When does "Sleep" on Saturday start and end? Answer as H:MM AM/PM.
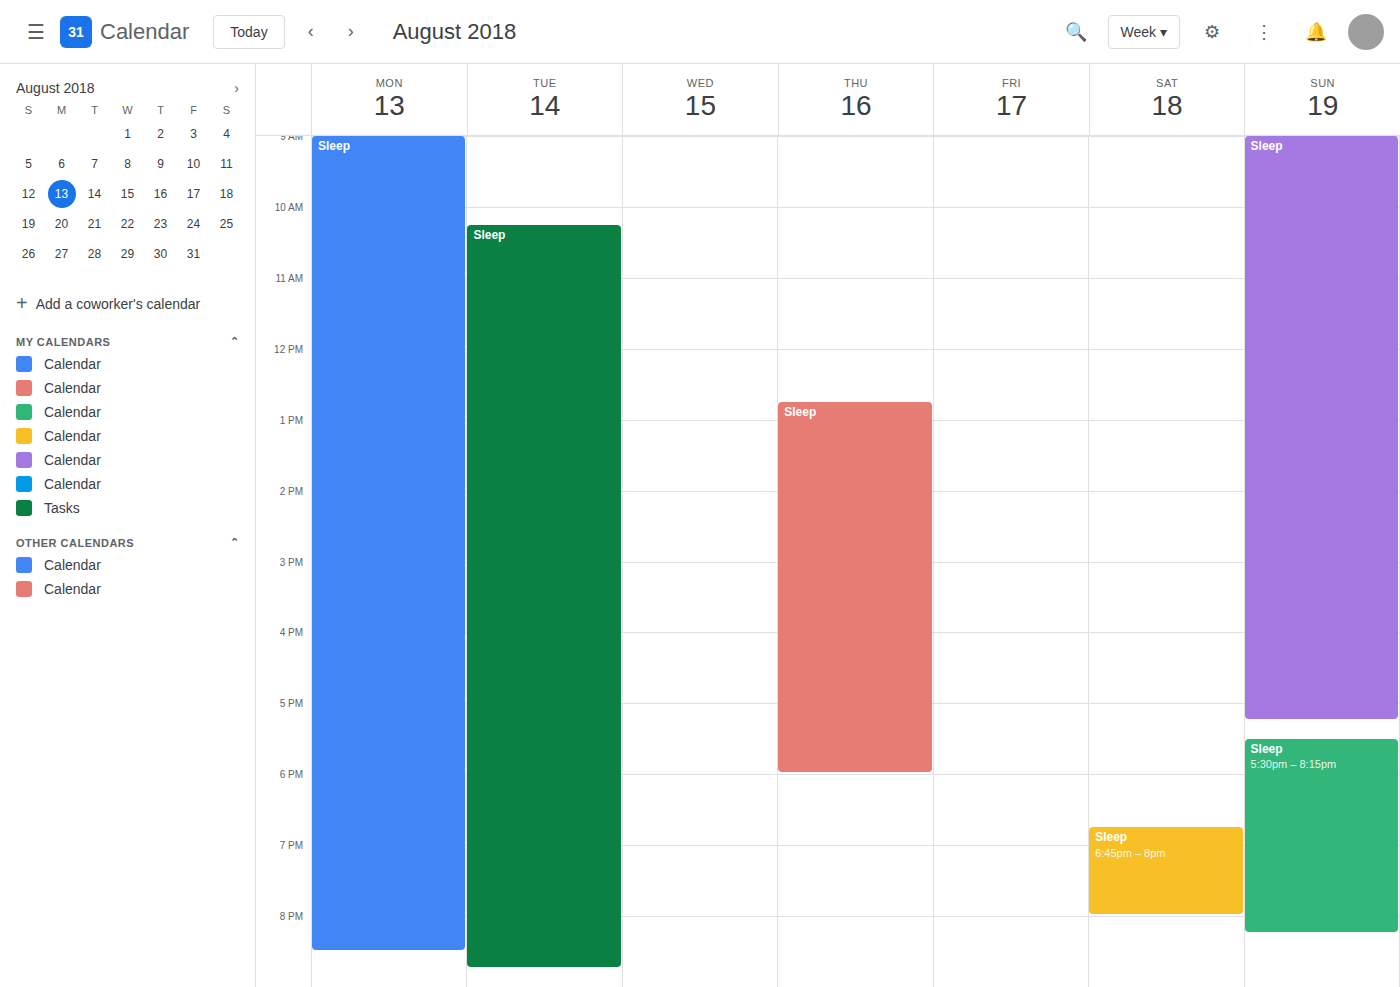
6:45 PM to 8:00 PM